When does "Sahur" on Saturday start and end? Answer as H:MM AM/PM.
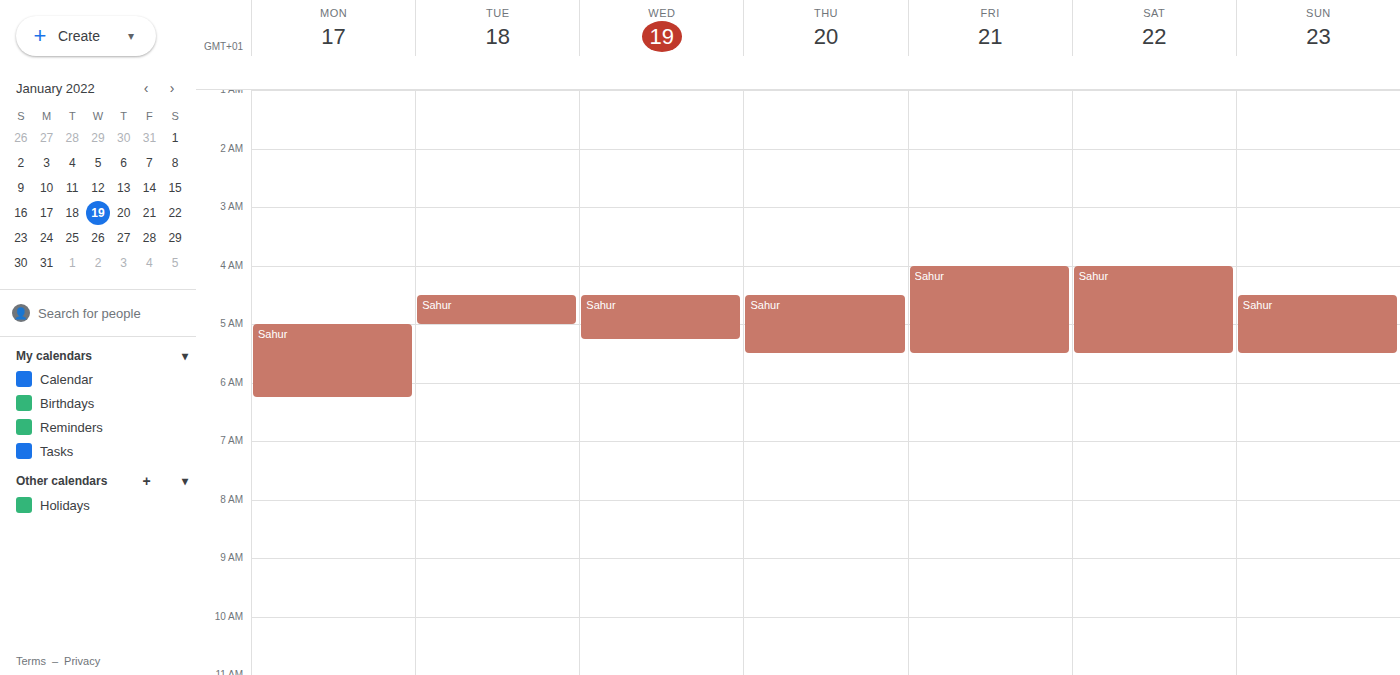
4:00 AM to 5:30 AM